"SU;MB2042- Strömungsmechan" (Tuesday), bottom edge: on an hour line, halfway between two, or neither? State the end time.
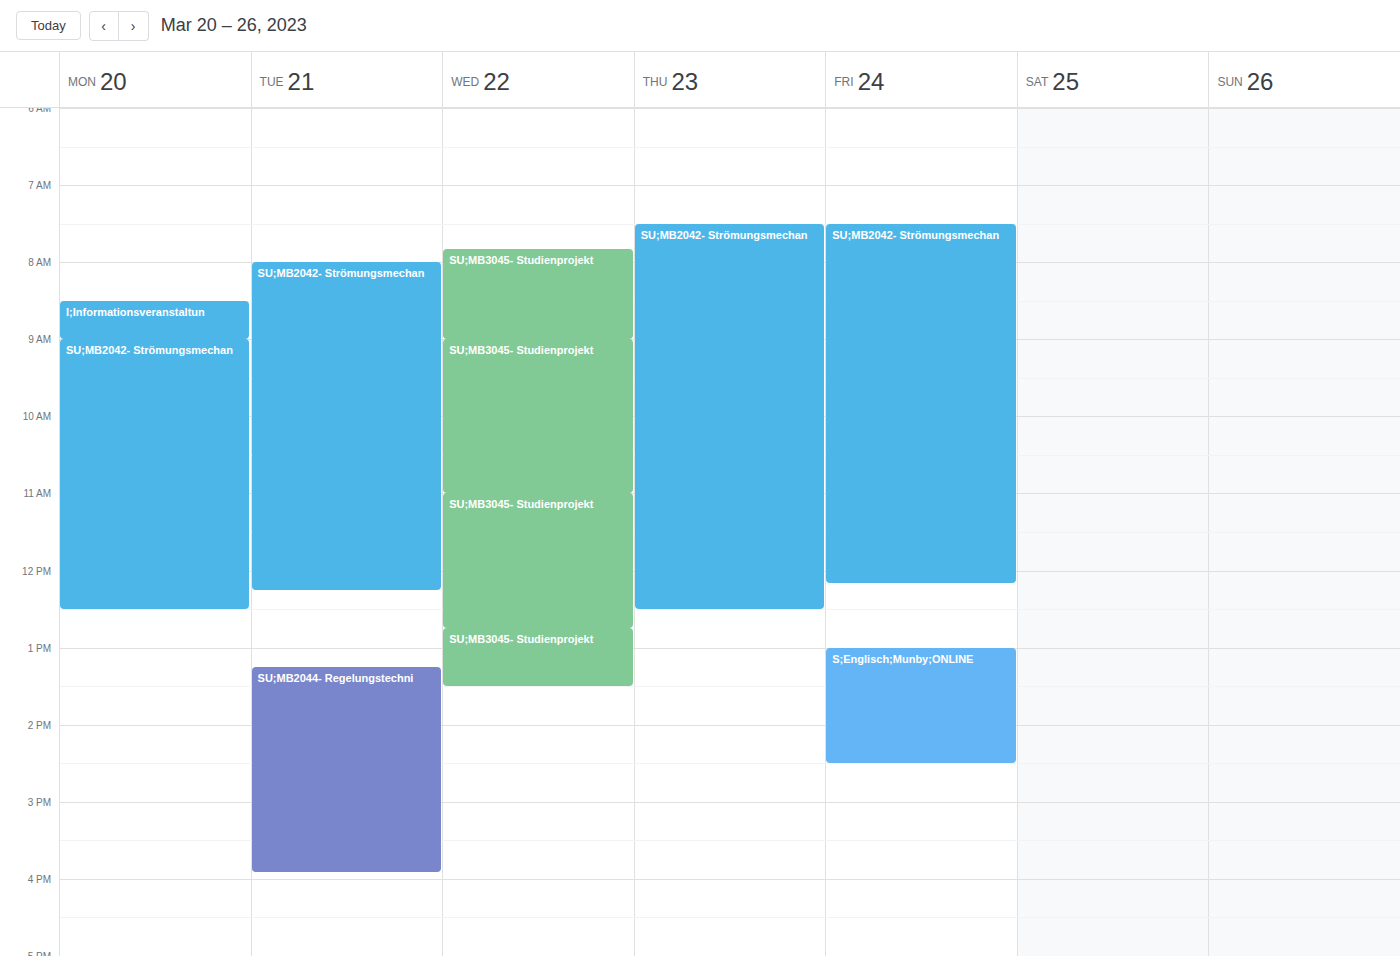
12:15 PM -- neither: a quarter of the way from the 12 PM line to the 1 PM line.